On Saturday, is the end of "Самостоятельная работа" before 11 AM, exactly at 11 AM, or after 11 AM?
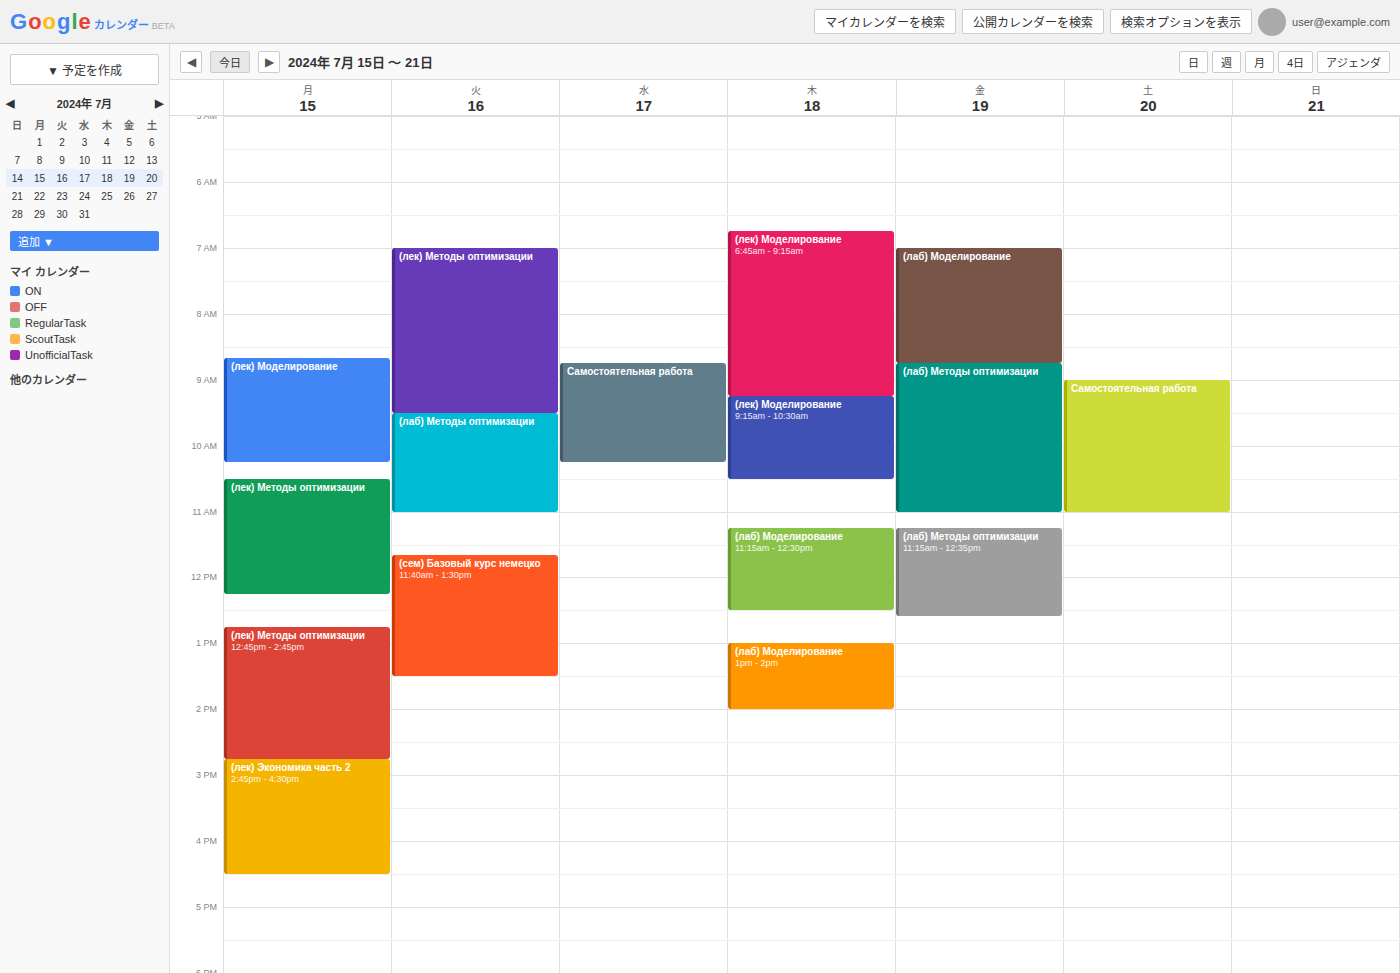
11:00 AM -- exactly at 11 AM, on the 11 AM line.